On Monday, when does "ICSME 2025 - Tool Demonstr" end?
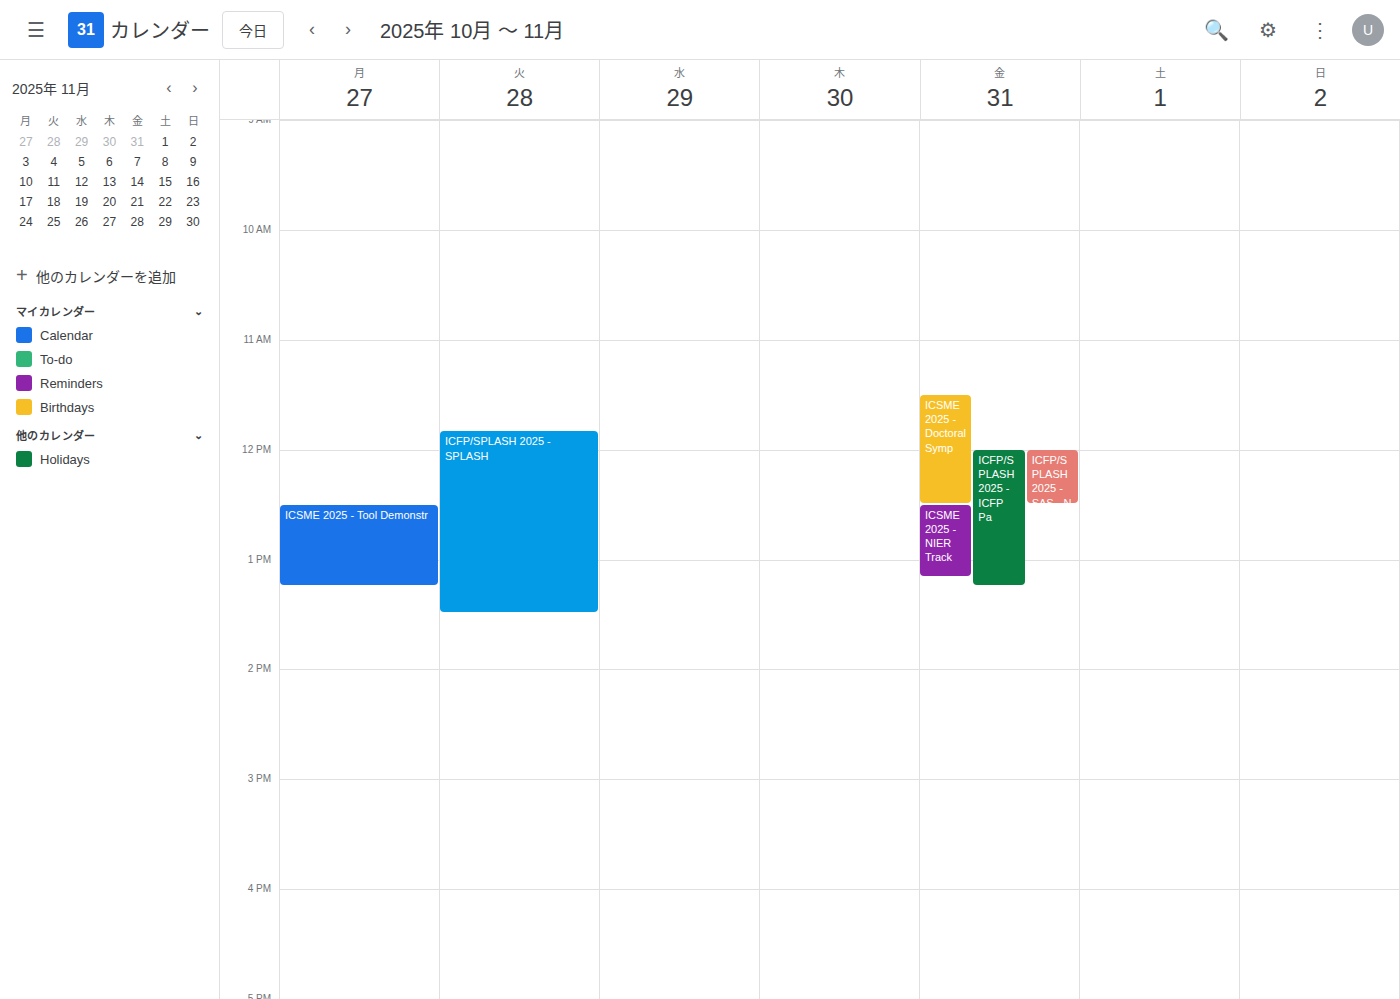
1:15 PM